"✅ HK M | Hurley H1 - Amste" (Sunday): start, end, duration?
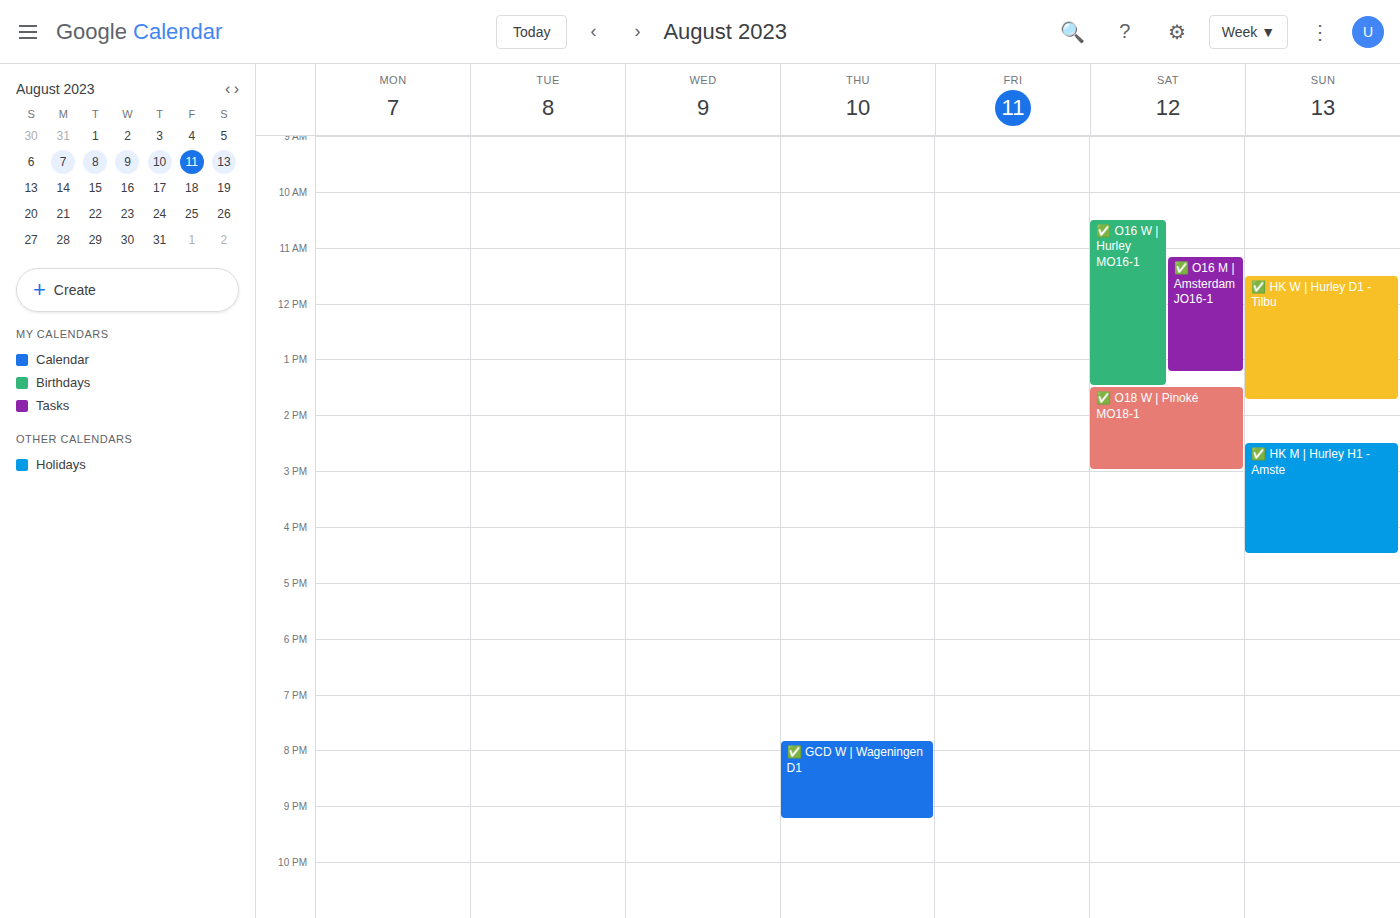
2:30 PM to 4:30 PM, 2 hours